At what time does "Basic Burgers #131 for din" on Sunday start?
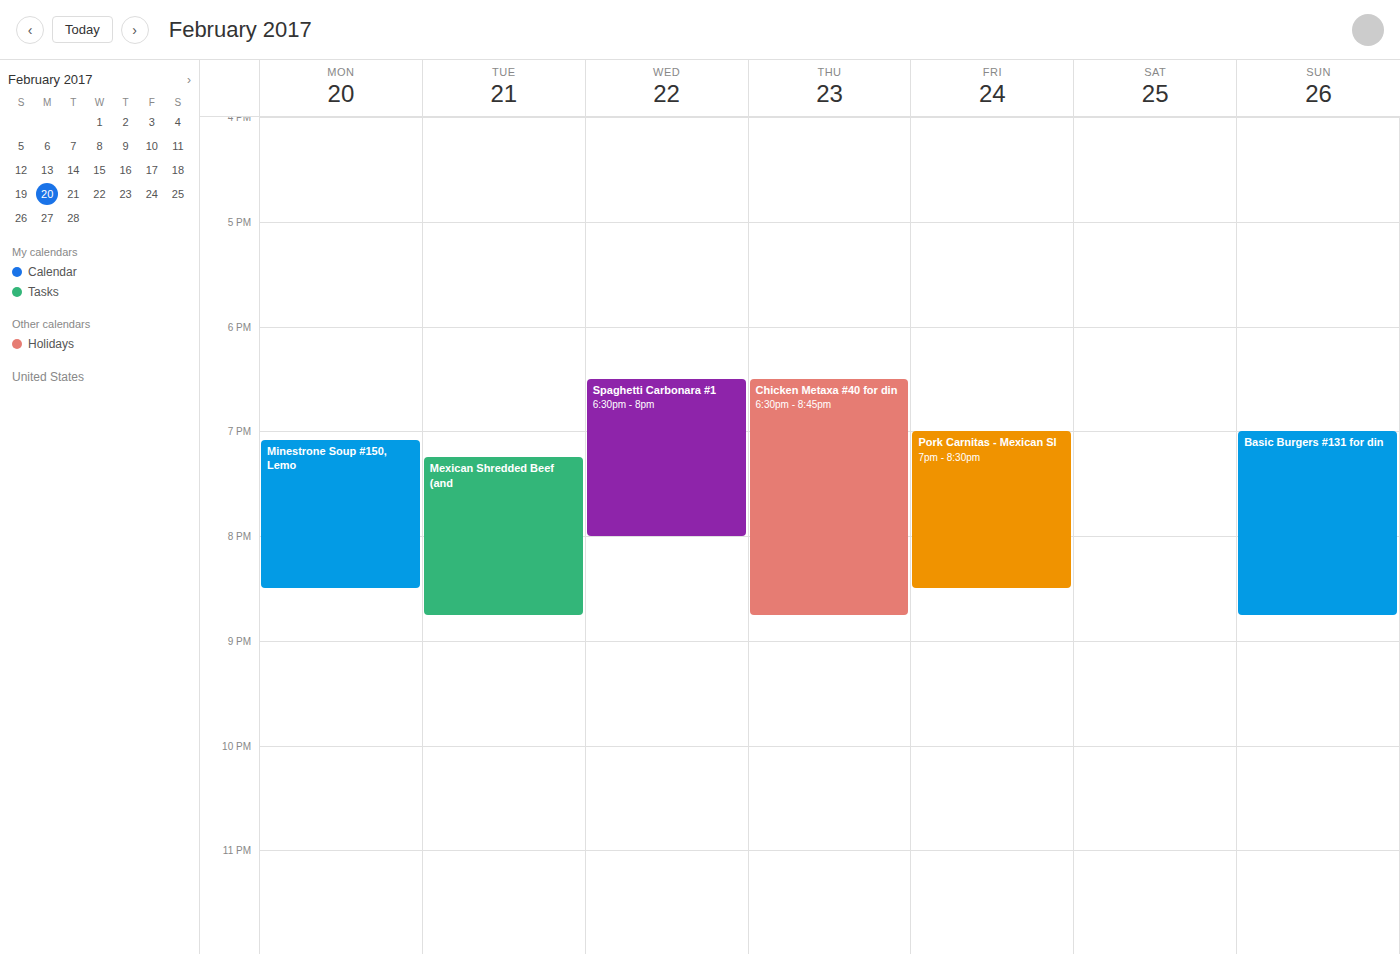
7:00 PM